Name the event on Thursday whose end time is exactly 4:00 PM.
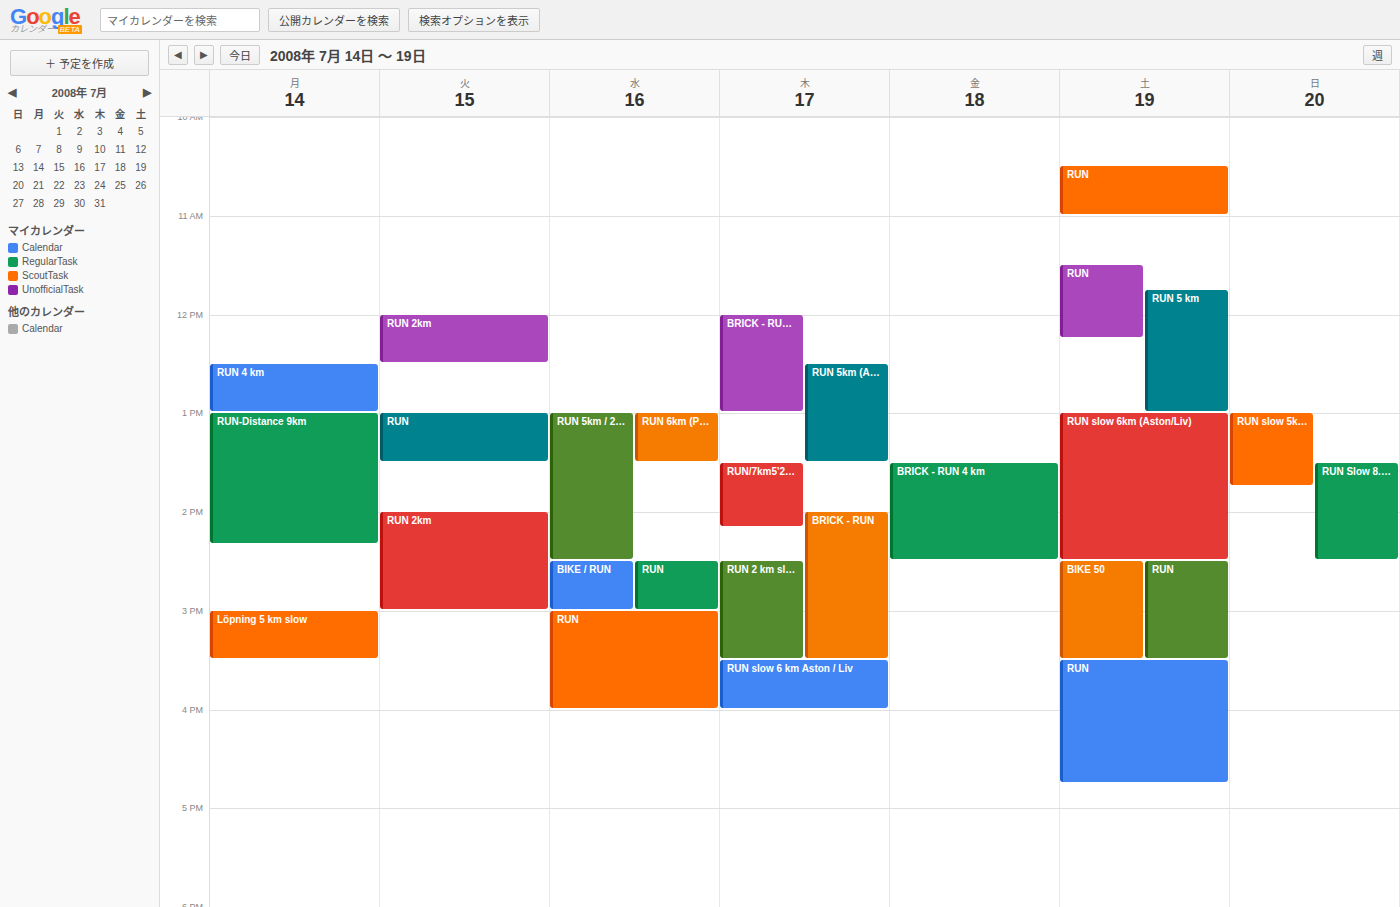
"RUN slow 6 km Aston / Liv"